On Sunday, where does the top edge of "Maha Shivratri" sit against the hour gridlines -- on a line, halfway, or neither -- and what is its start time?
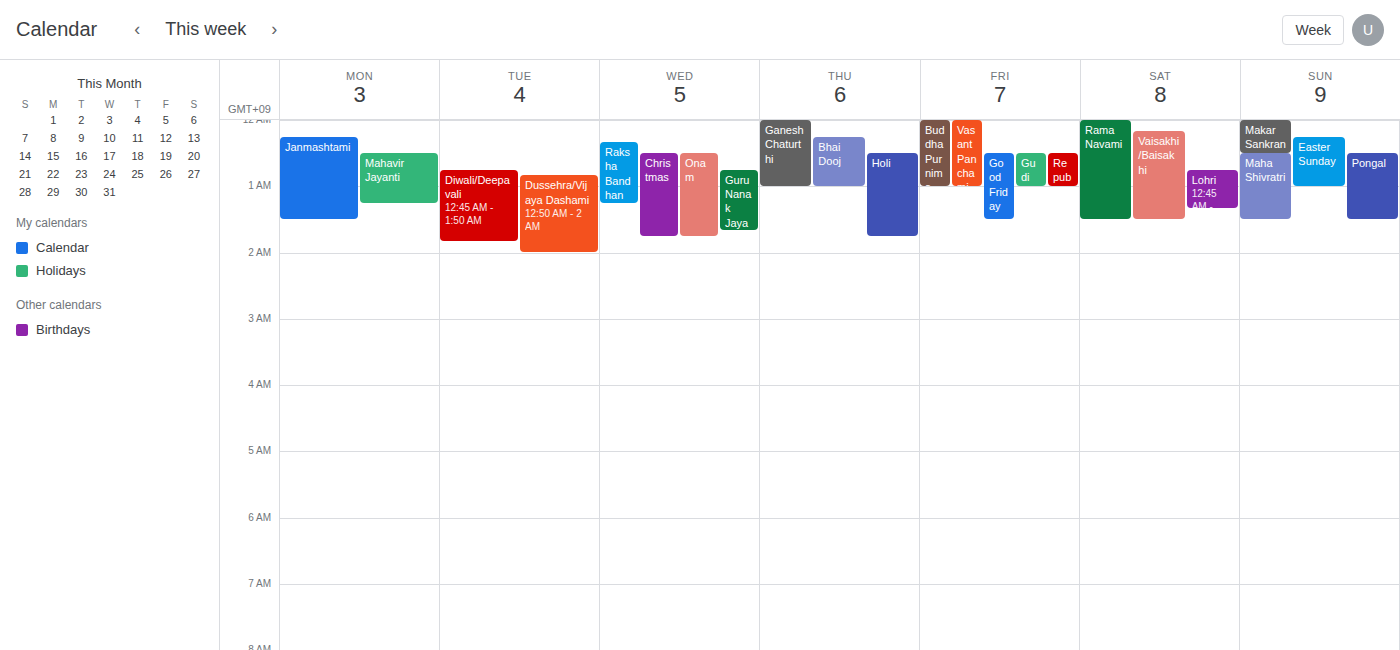
12:30 AM -- halfway between the 12 AM and 1 AM lines.